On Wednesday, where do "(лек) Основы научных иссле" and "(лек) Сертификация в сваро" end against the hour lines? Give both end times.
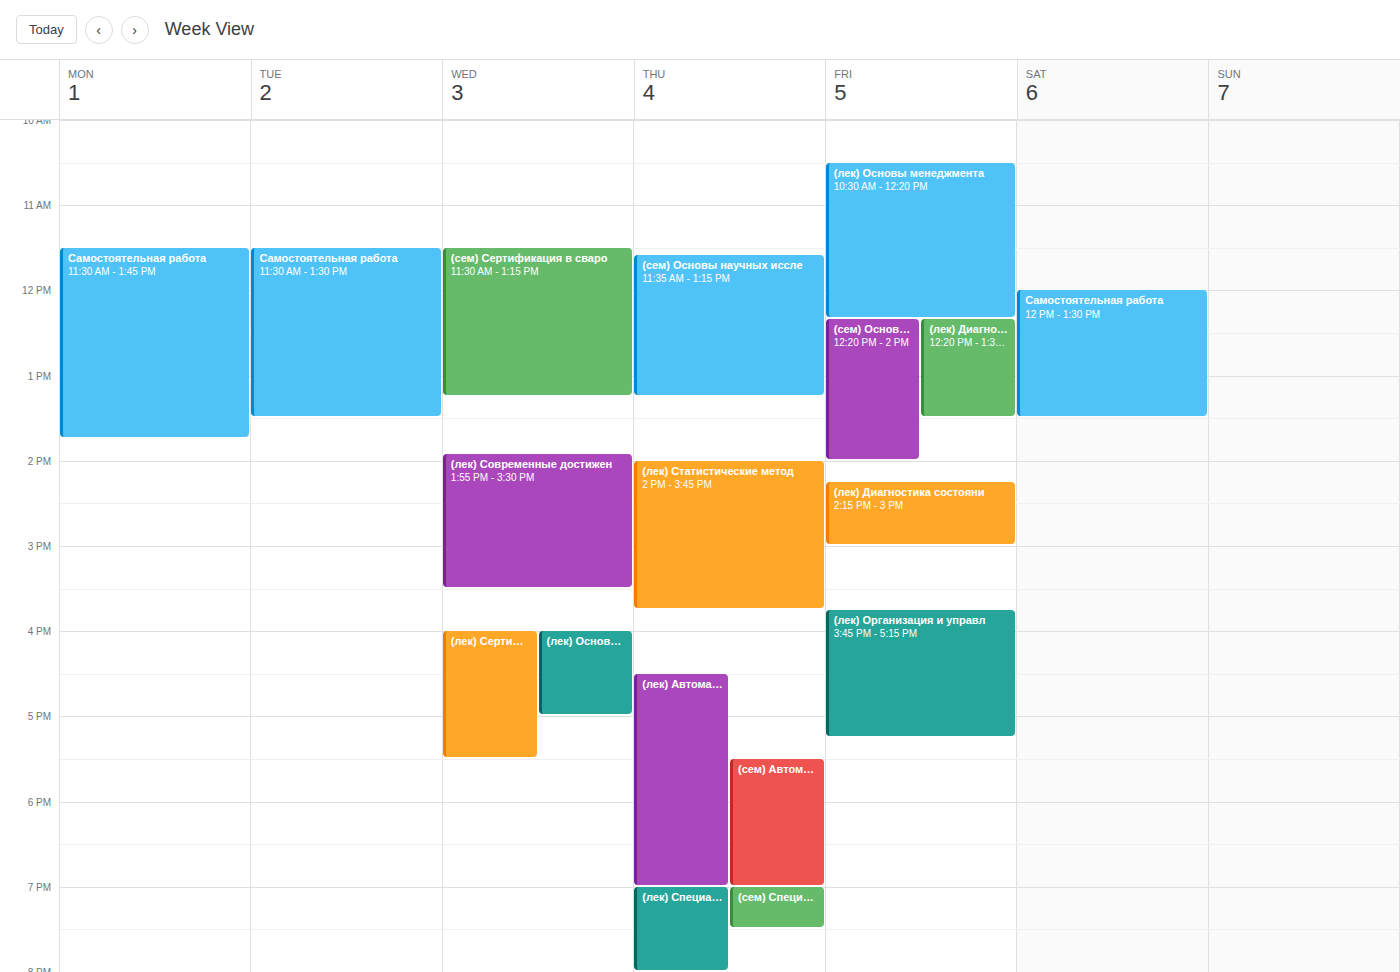
"(лек) Основы научных иссле": 17:00, exactly on the 17:00 line. "(лек) Сертификация в сваро": 17:30, halfway between the 17:00 and 18:00 lines.